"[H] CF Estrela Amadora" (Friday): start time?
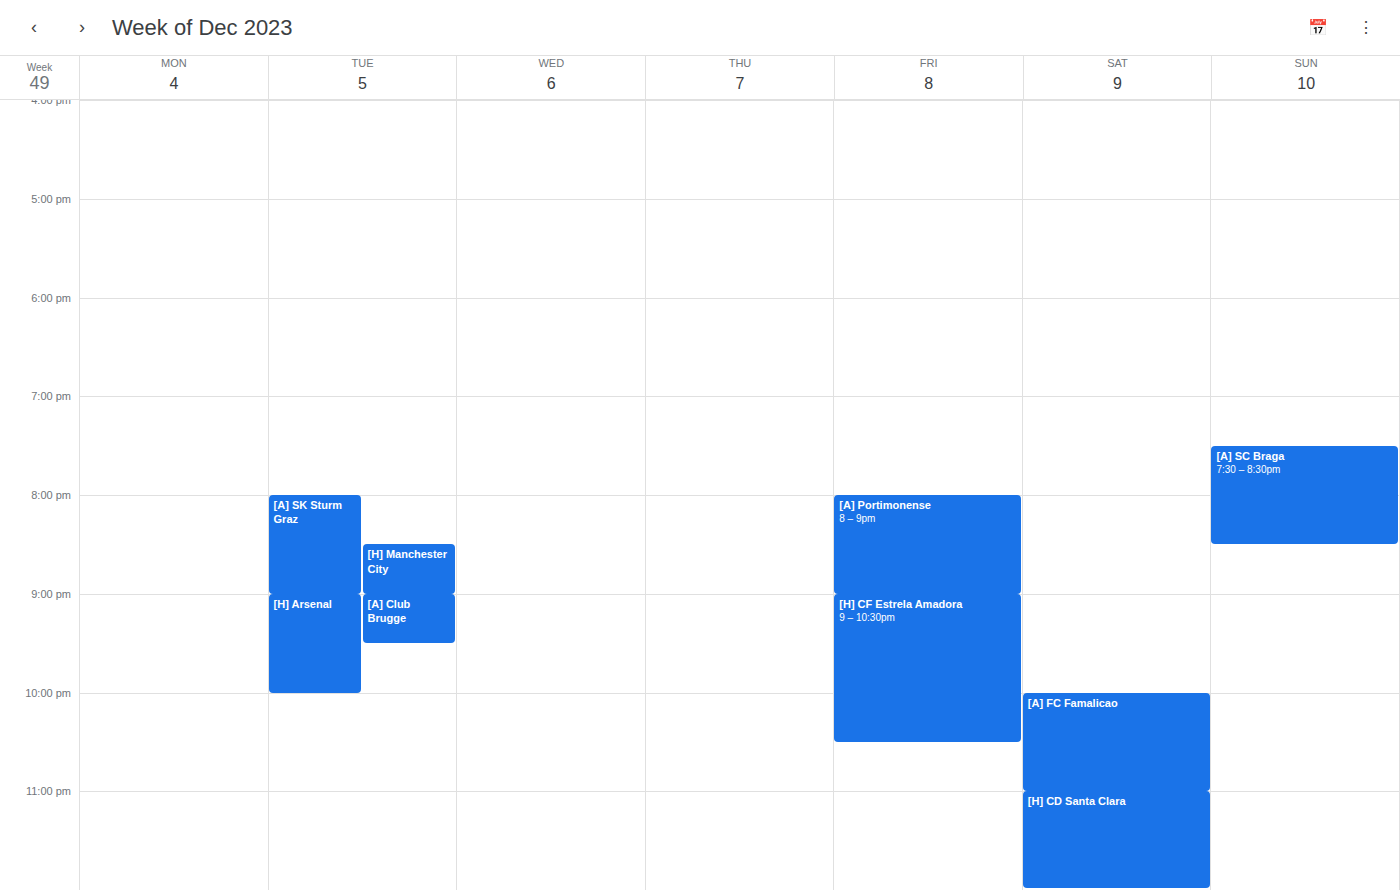
9:00 PM